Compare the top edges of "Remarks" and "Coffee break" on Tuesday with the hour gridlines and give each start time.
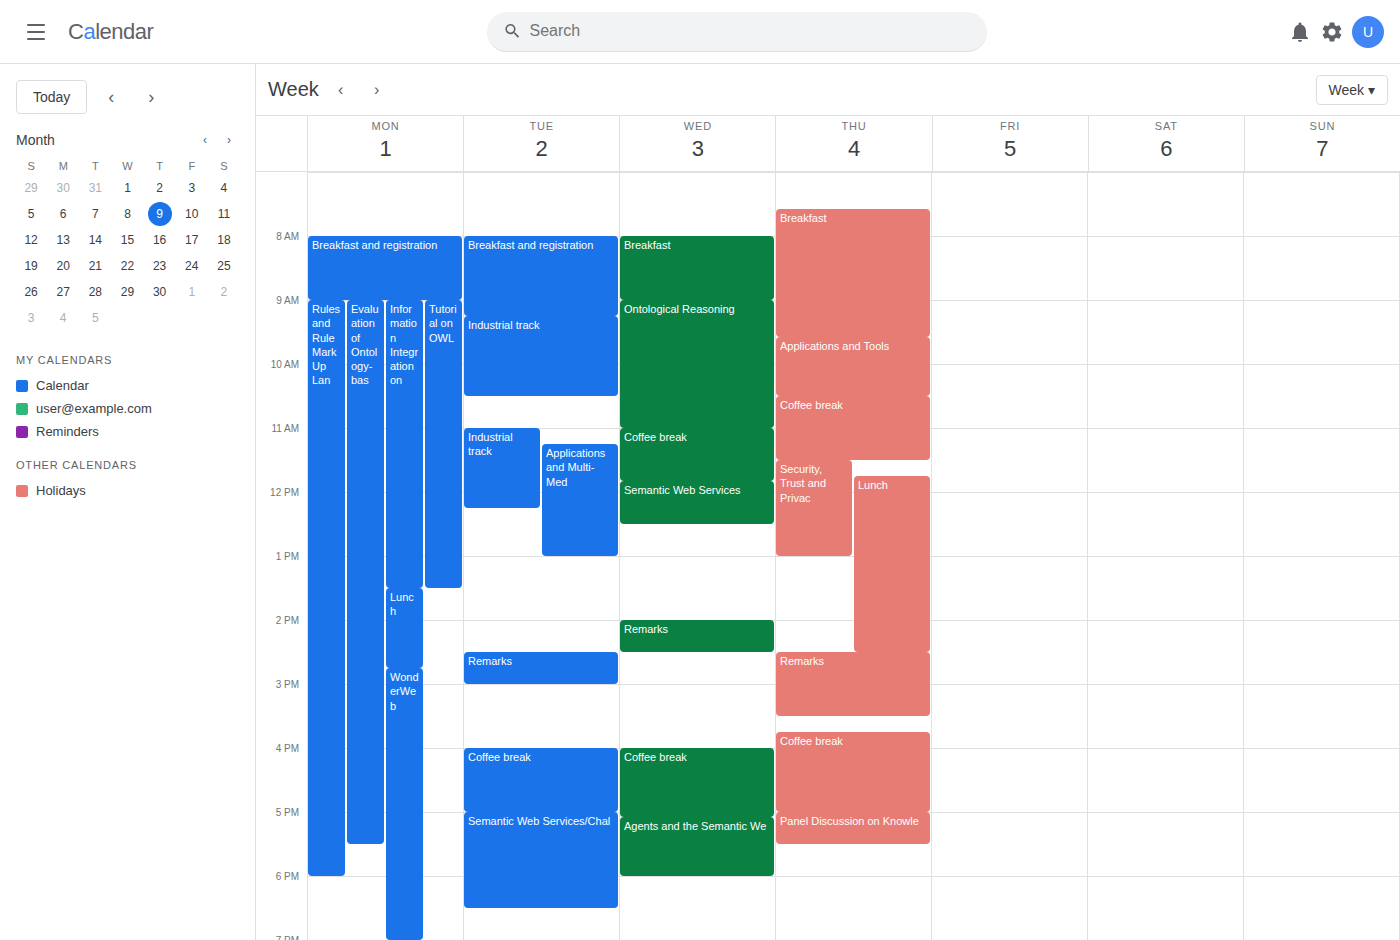
"Remarks": 2:30 PM, halfway between the 2 PM and 3 PM lines. "Coffee break": 4:00 PM, exactly on the 4 PM line.